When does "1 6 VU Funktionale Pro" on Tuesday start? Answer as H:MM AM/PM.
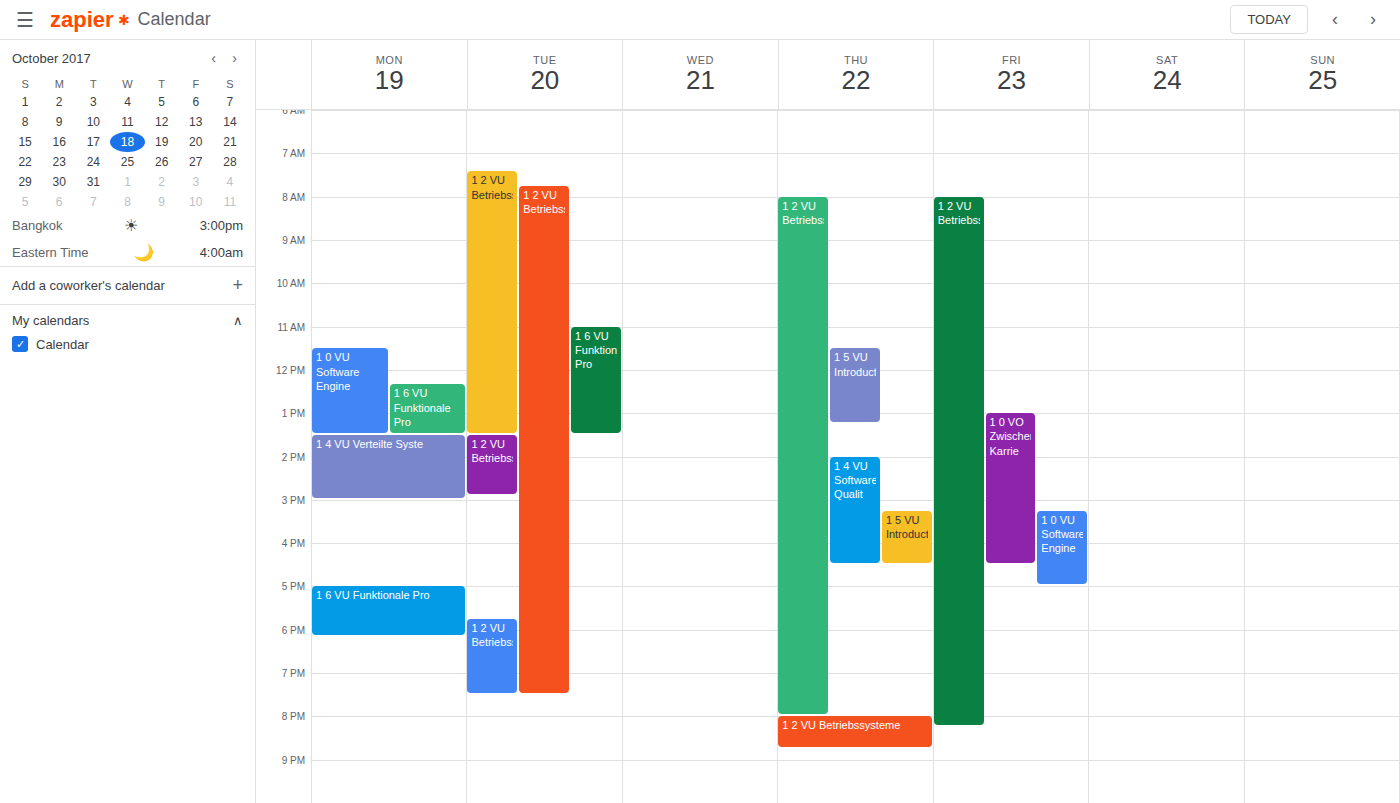
11:00 AM